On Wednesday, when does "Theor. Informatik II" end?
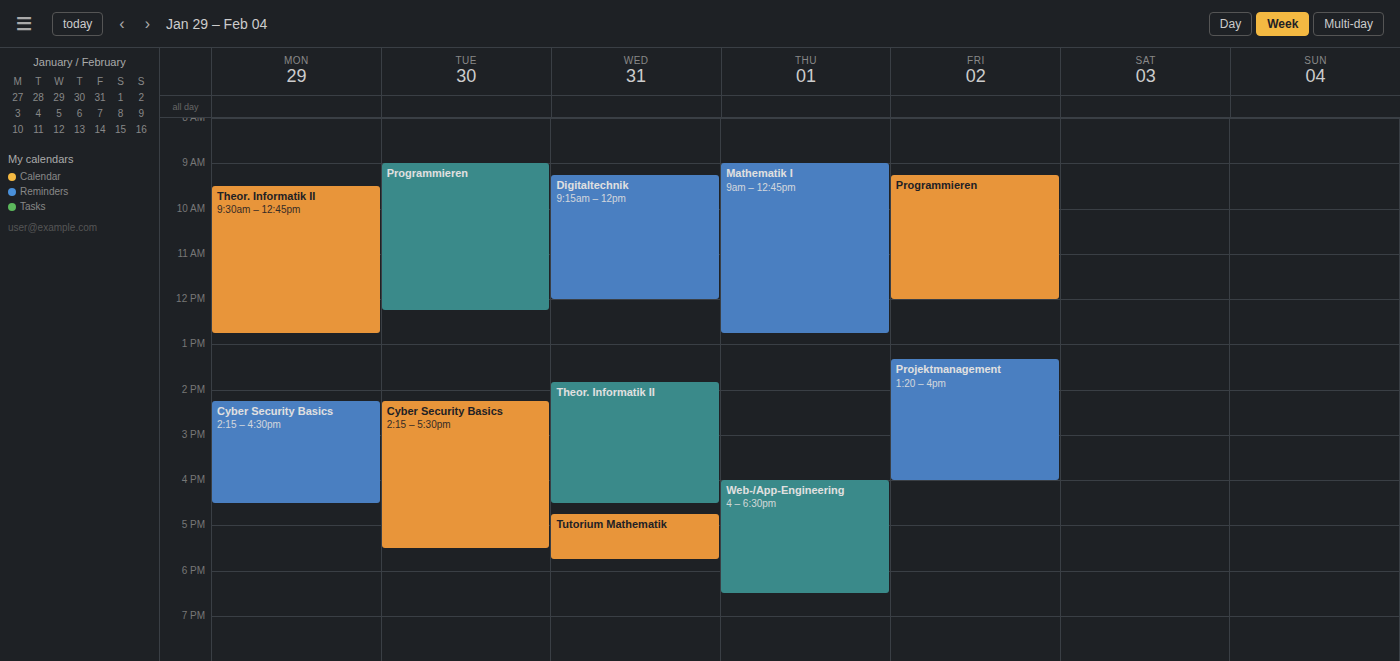
4:30 PM